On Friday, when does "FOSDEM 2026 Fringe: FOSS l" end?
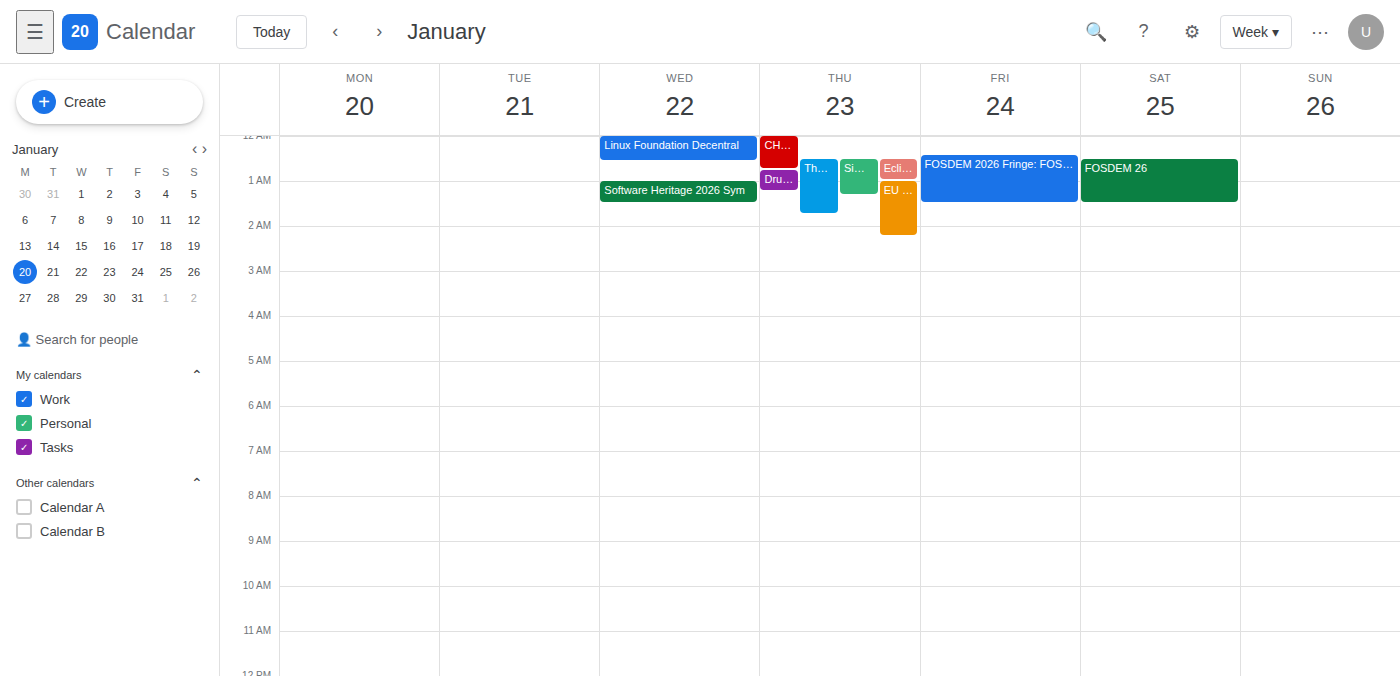
1:30 AM